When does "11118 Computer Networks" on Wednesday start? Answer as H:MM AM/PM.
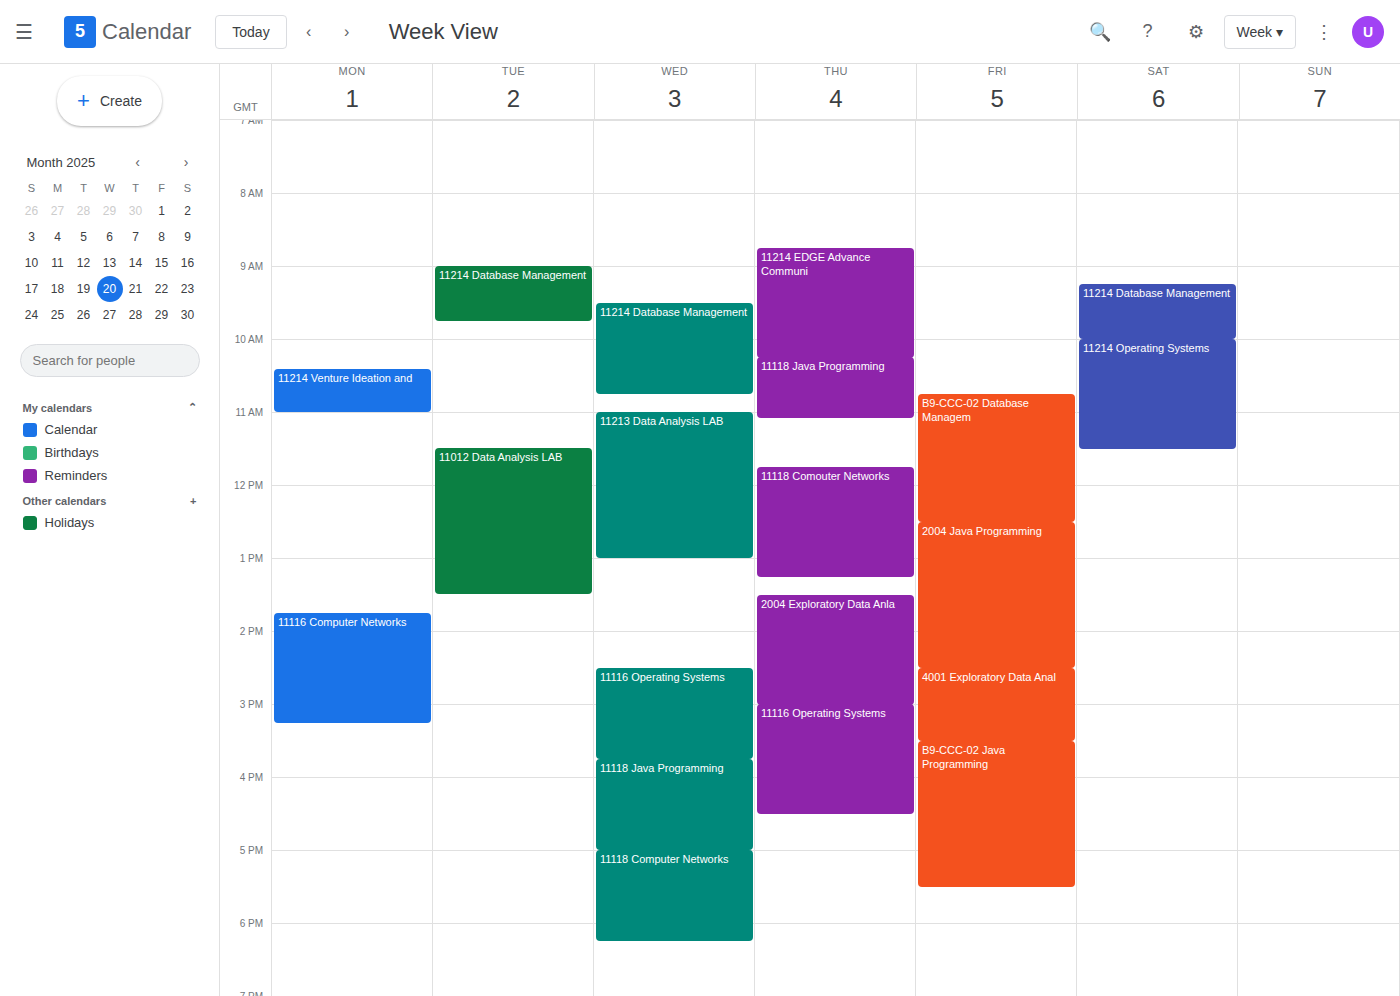
5:00 PM